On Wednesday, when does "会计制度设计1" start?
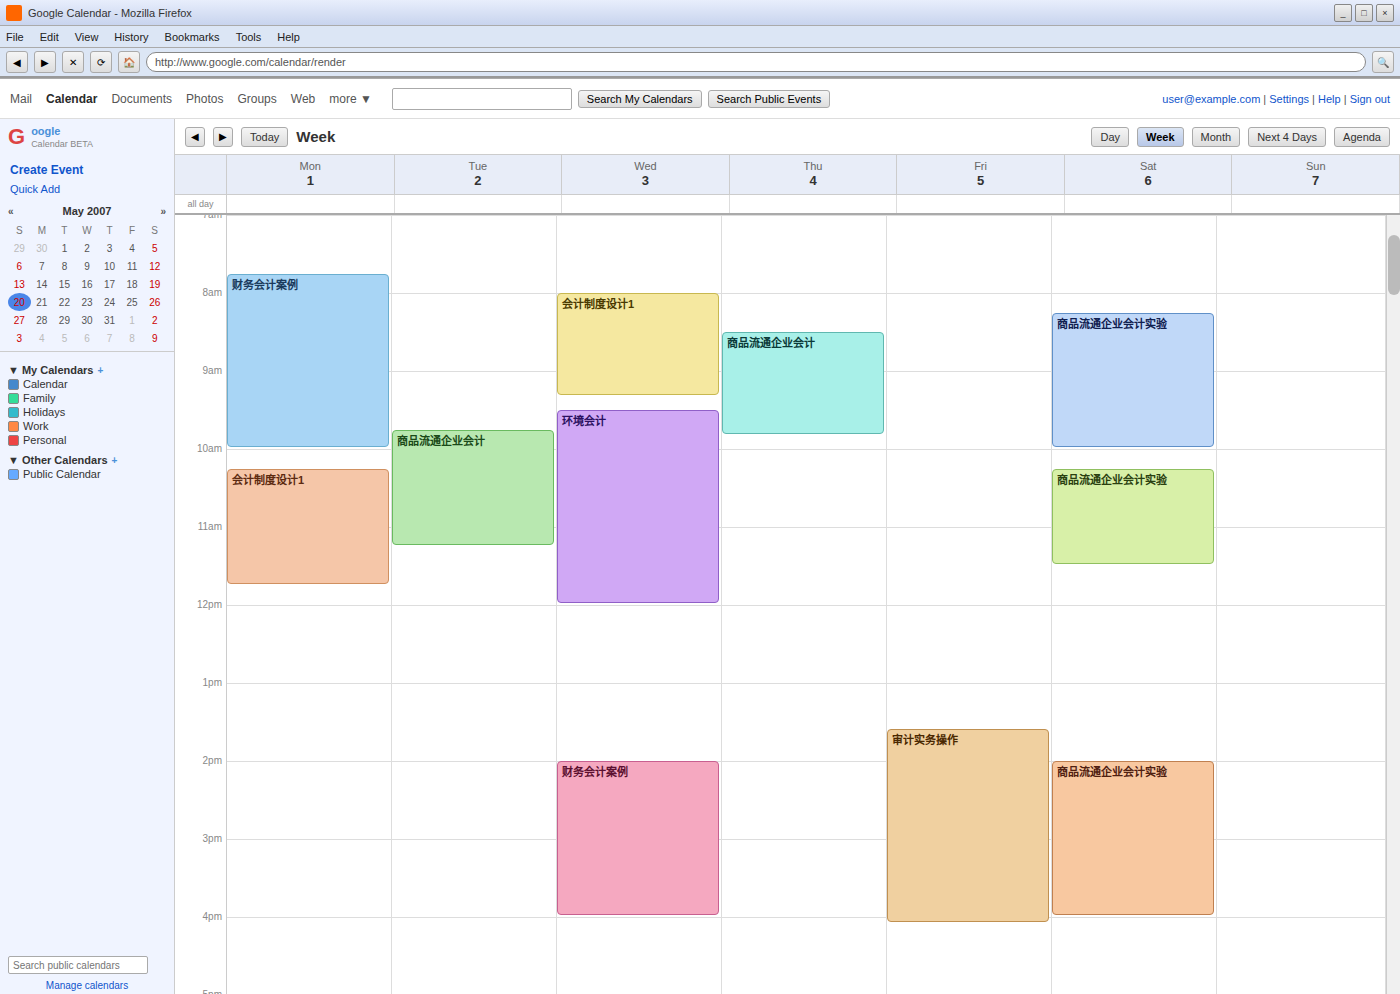
8:00 AM